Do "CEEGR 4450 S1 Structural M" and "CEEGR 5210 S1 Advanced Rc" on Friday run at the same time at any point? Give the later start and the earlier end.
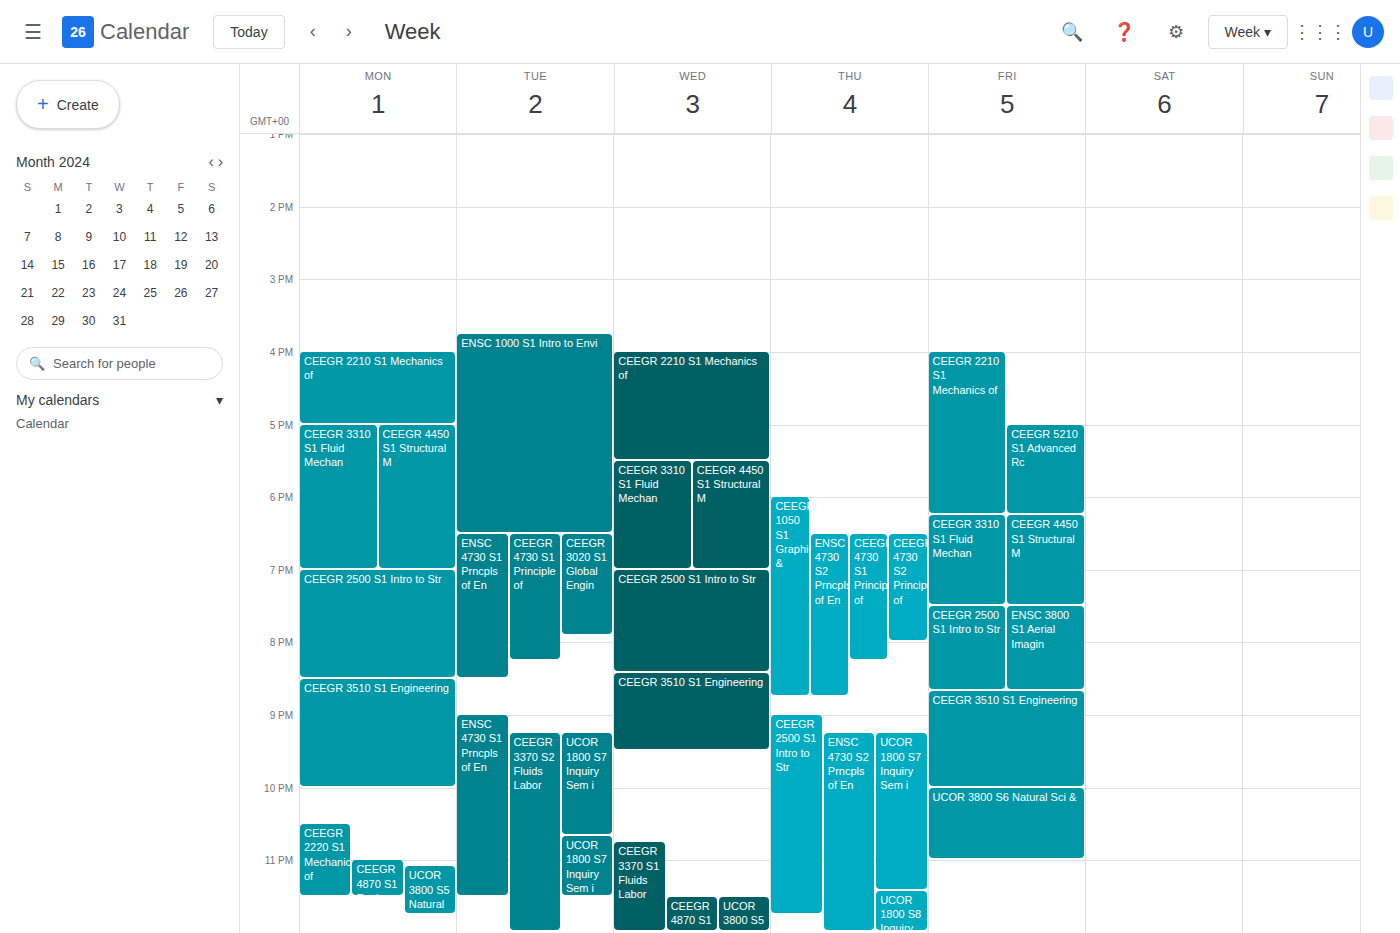
"CEEGR 5210 S1 Advanced Rc" ends at 6:15 PM, exactly when "CEEGR 4450 S1 Structural M" starts -- they touch but do not overlap.